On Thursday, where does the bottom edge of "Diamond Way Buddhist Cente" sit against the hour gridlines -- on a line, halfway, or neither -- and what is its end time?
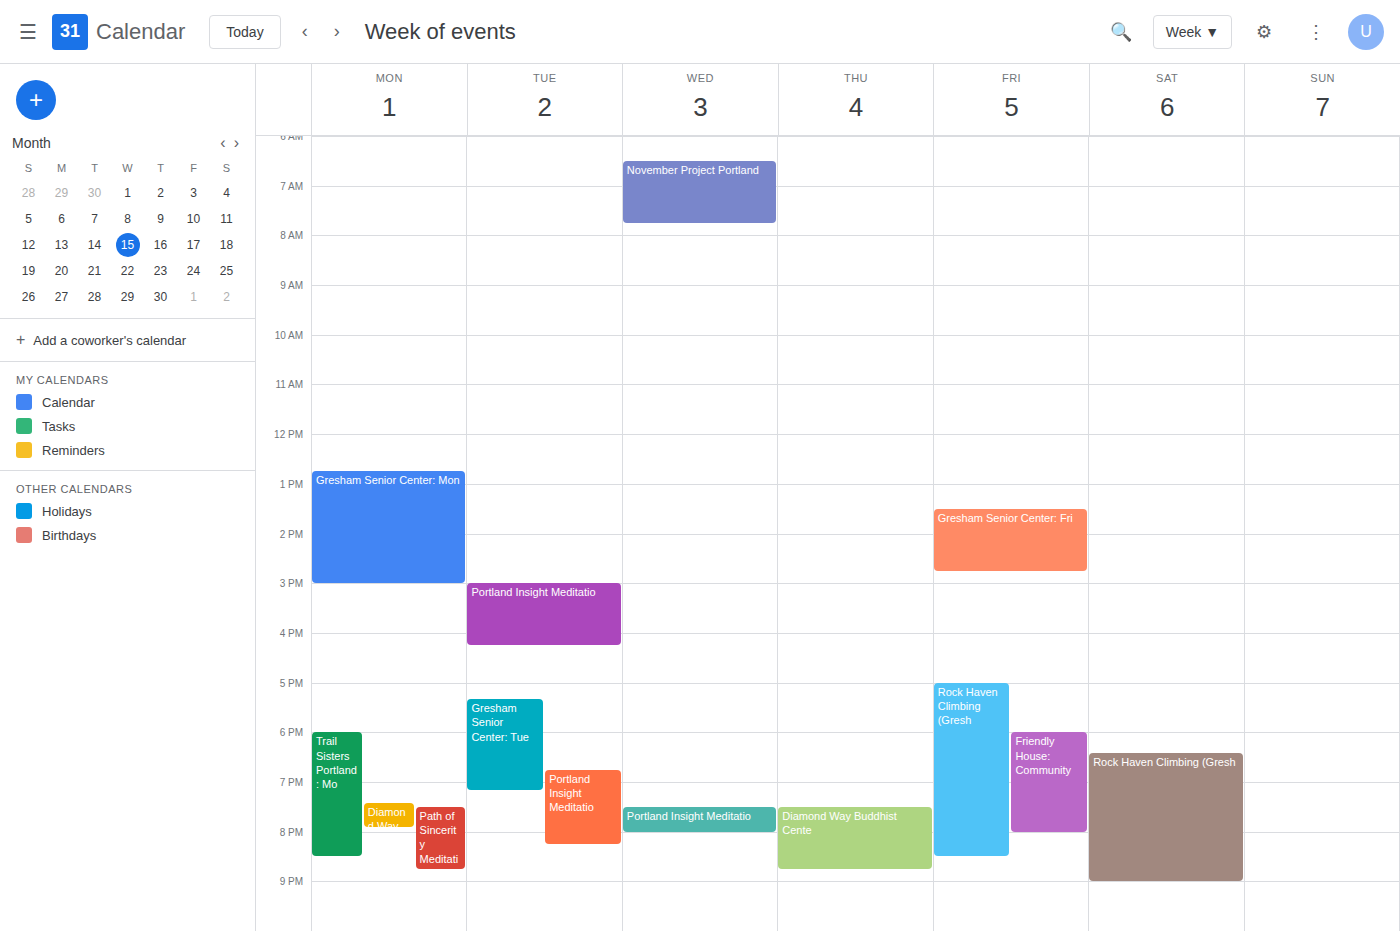
8:45 PM -- neither: three quarters of the way from the 8 PM line to the 9 PM line.